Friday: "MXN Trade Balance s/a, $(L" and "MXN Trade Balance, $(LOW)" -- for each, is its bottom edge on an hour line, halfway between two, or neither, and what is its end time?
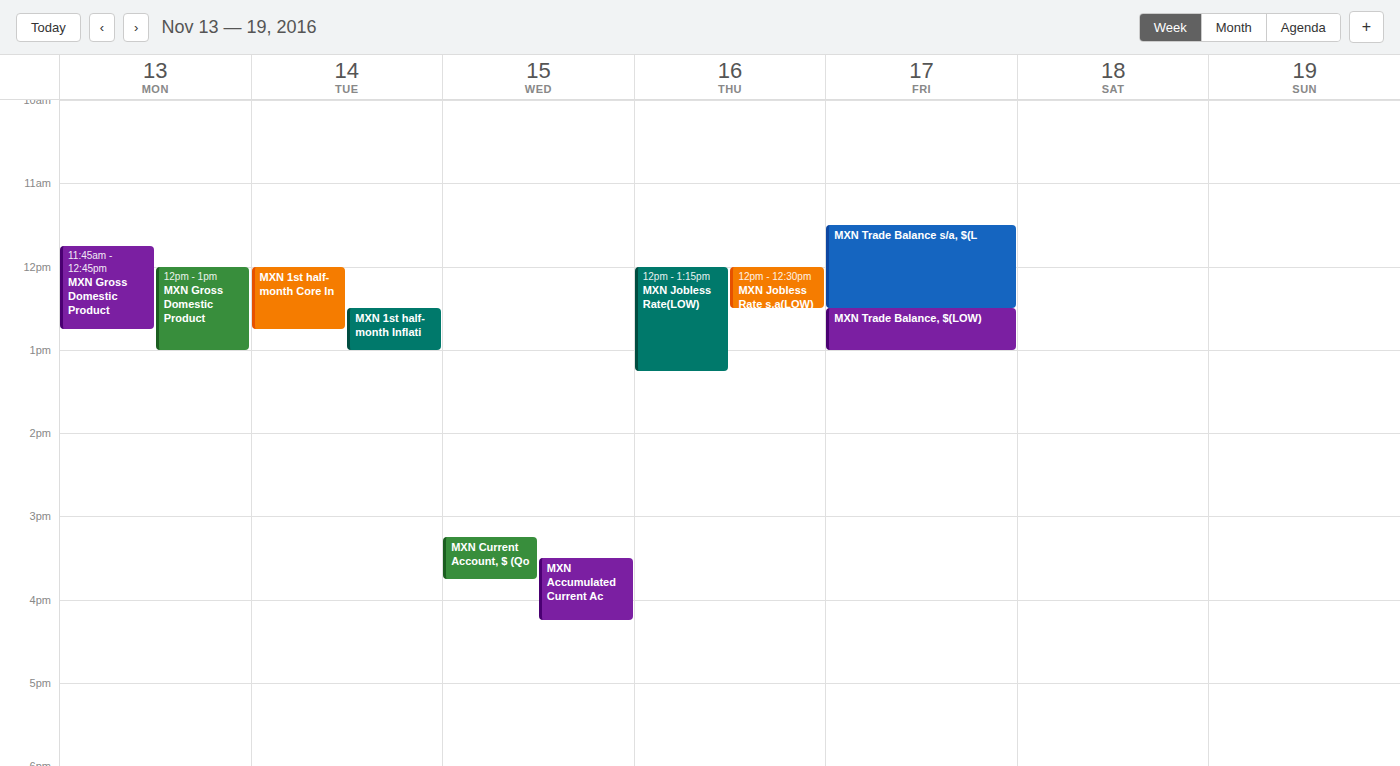
"MXN Trade Balance s/a, $(L": 12:30 PM, halfway between the 12 PM and 1 PM lines. "MXN Trade Balance, $(LOW)": 1:00 PM, exactly on the 1 PM line.